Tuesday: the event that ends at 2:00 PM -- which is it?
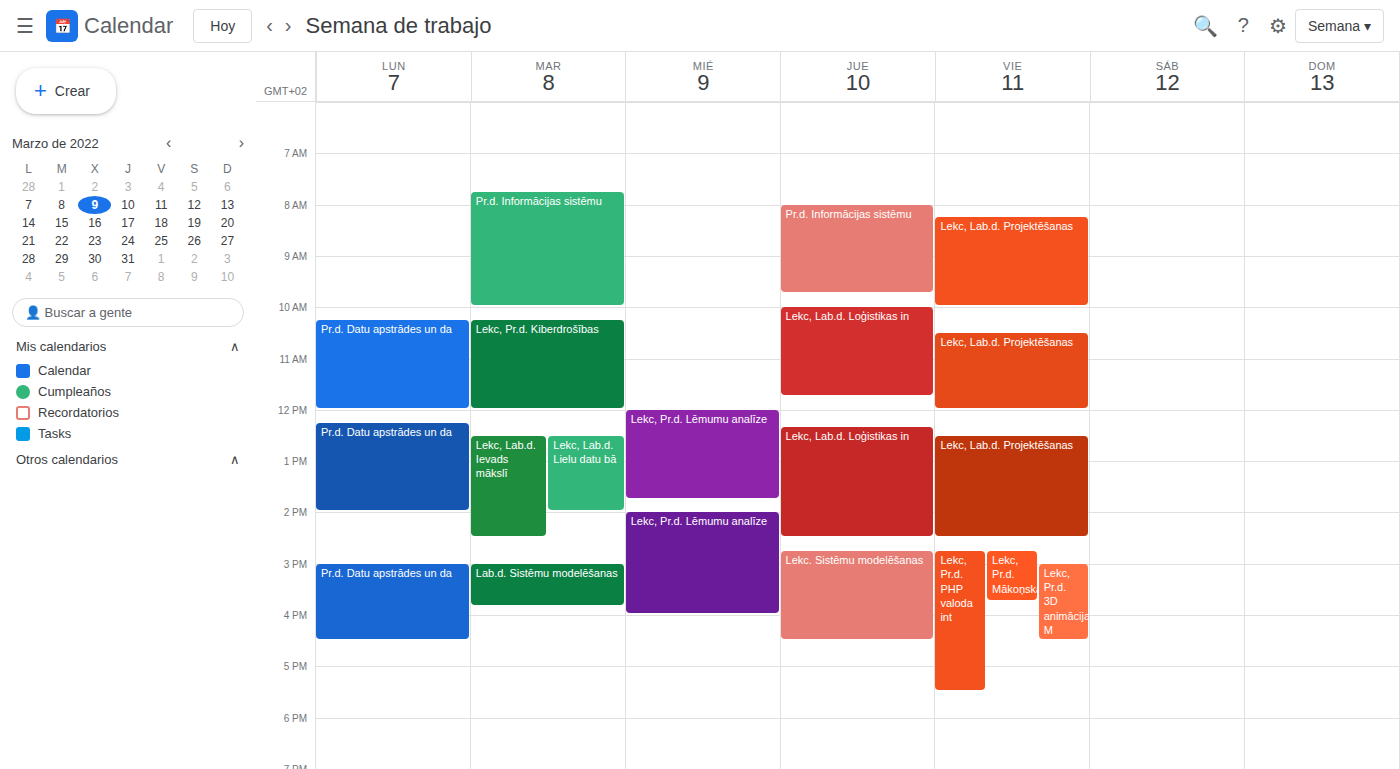
"Lekc, Lab.d. Lielu datu bā"